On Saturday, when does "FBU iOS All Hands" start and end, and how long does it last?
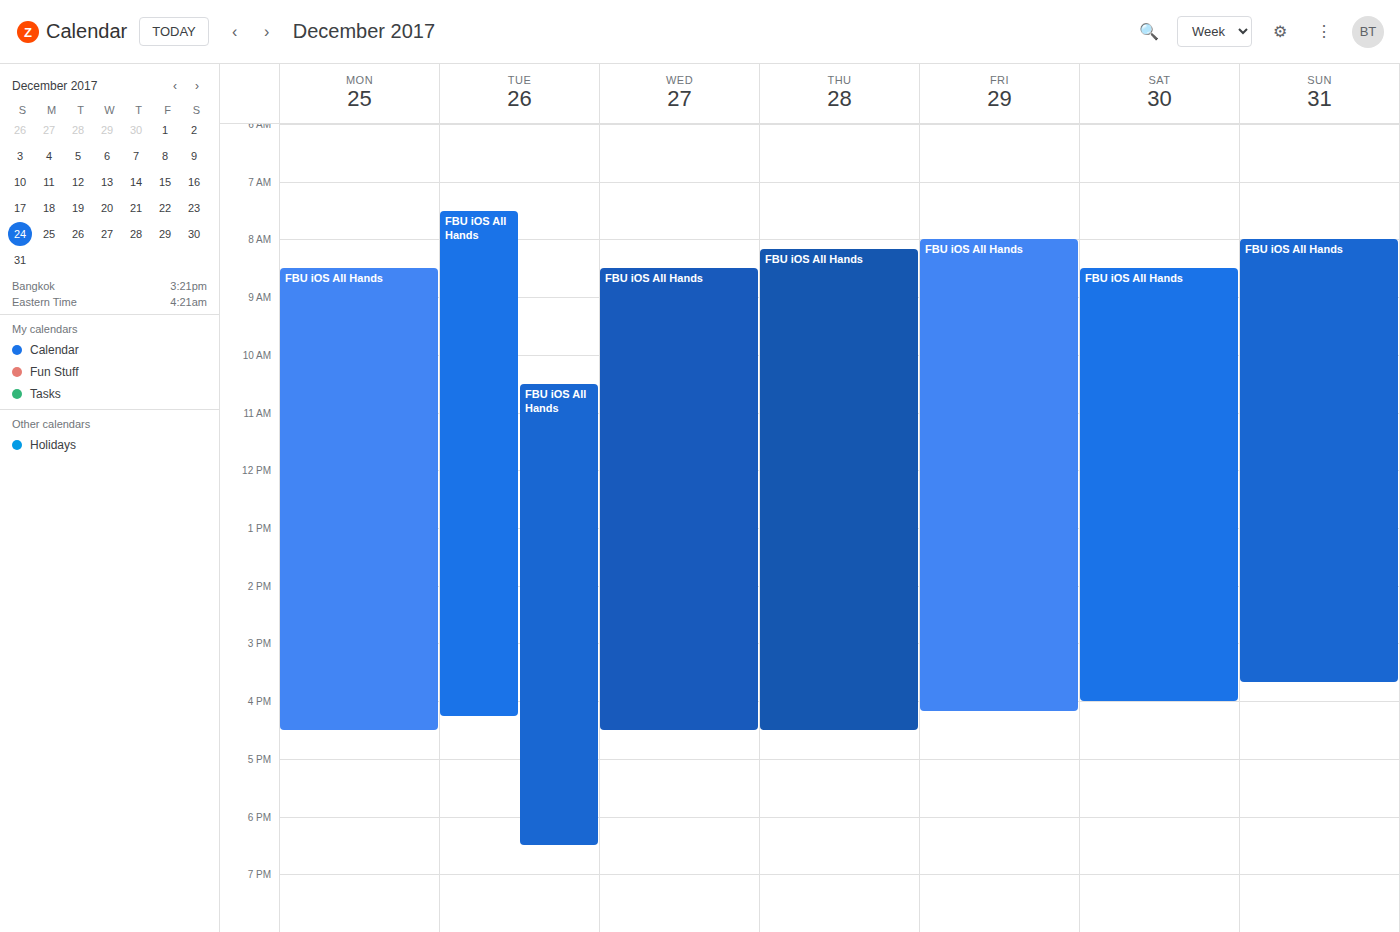
8:30 AM to 4:00 PM, 7 hours 30 minutes